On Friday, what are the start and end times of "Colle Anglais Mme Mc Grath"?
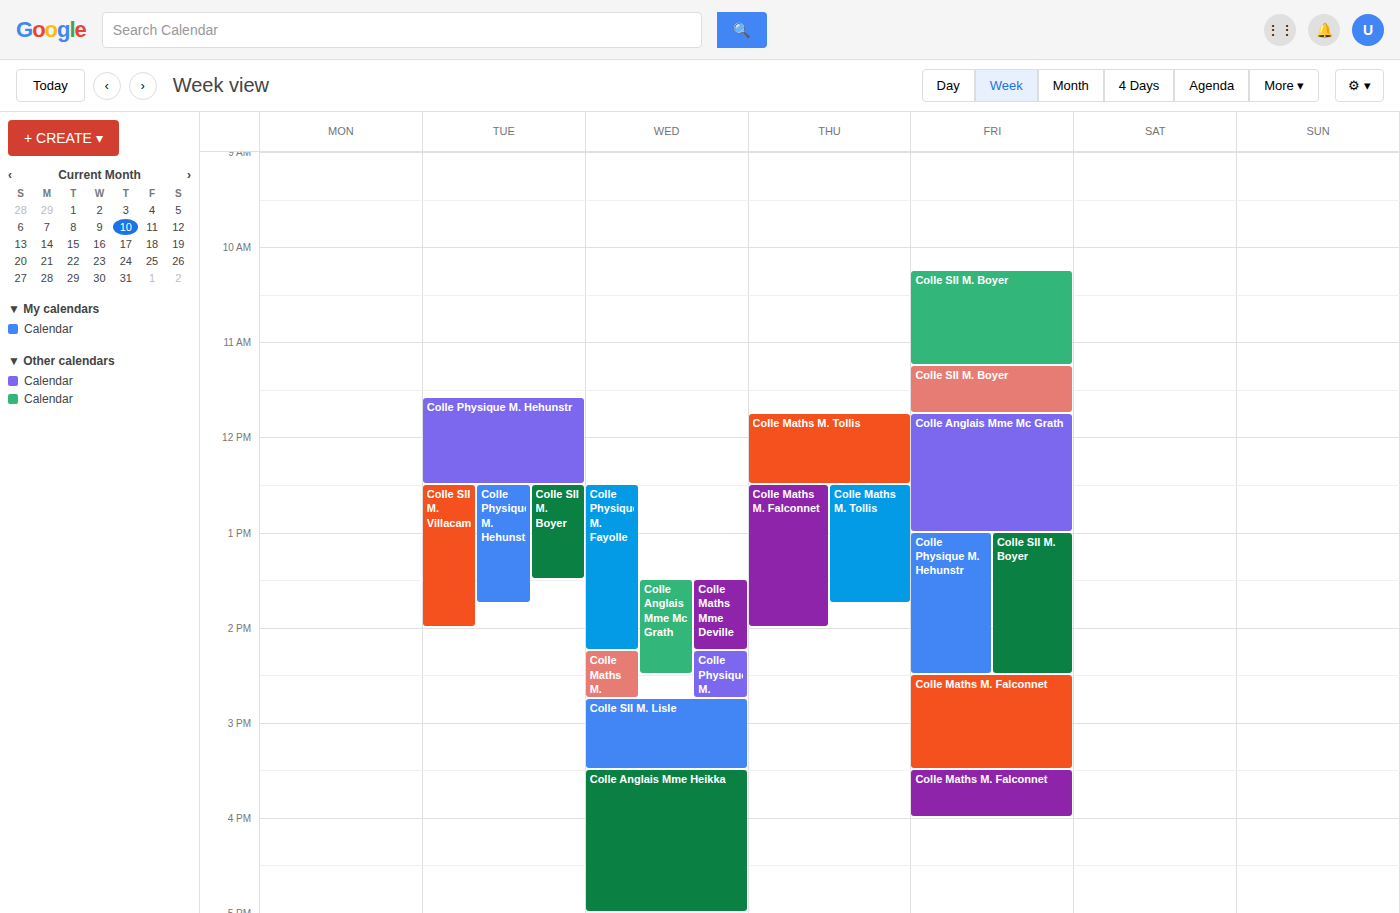
11:45 AM to 1:00 PM